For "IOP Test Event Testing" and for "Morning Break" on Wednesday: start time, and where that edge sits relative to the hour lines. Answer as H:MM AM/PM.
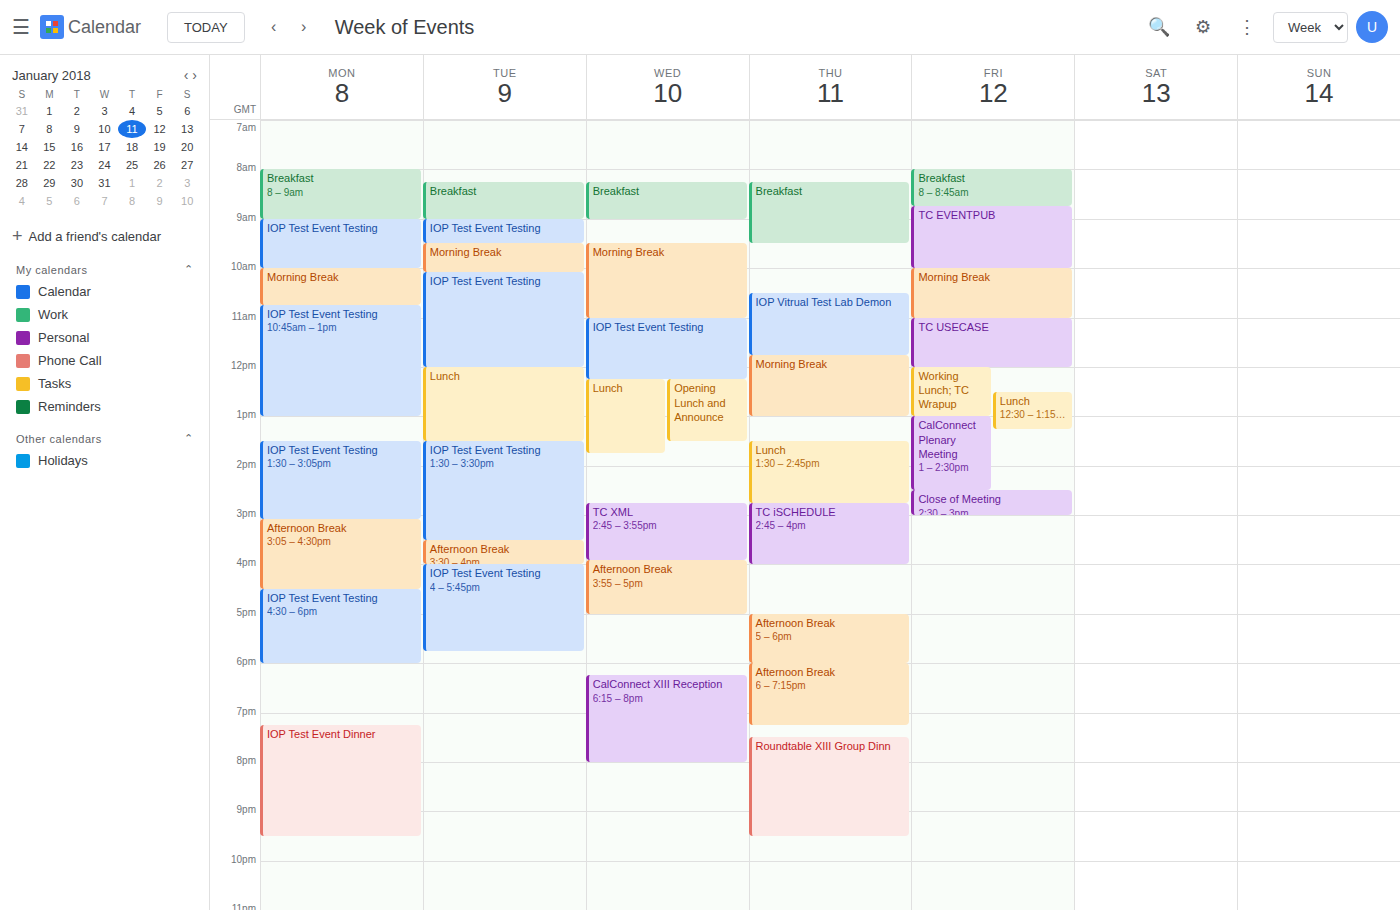
"IOP Test Event Testing": 11:00 AM, exactly on the 11 AM line. "Morning Break": 9:30 AM, halfway between the 9 AM and 10 AM lines.